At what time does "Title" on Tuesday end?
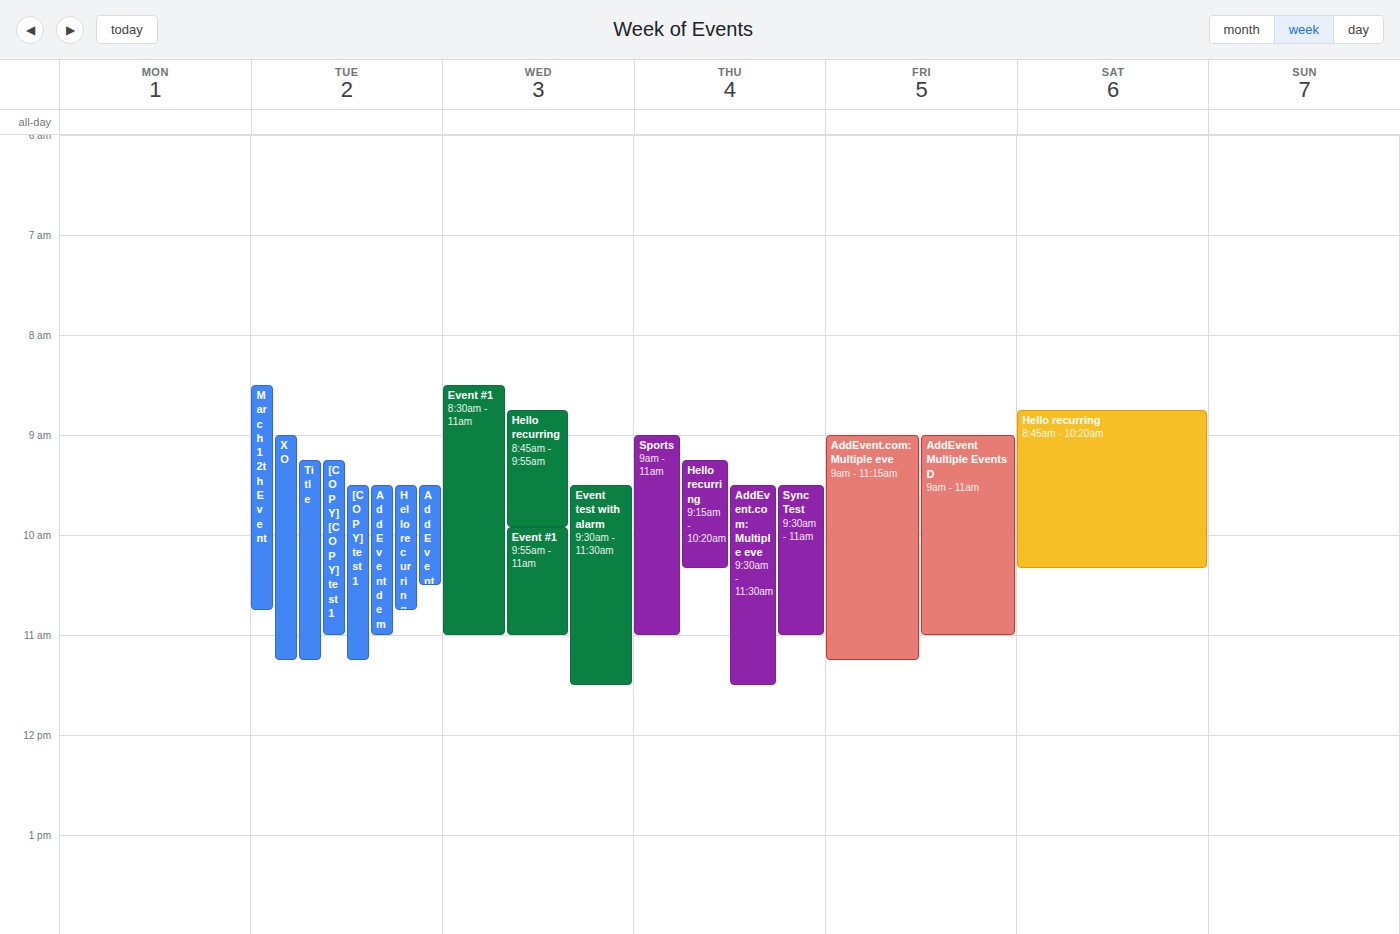
11:15 AM